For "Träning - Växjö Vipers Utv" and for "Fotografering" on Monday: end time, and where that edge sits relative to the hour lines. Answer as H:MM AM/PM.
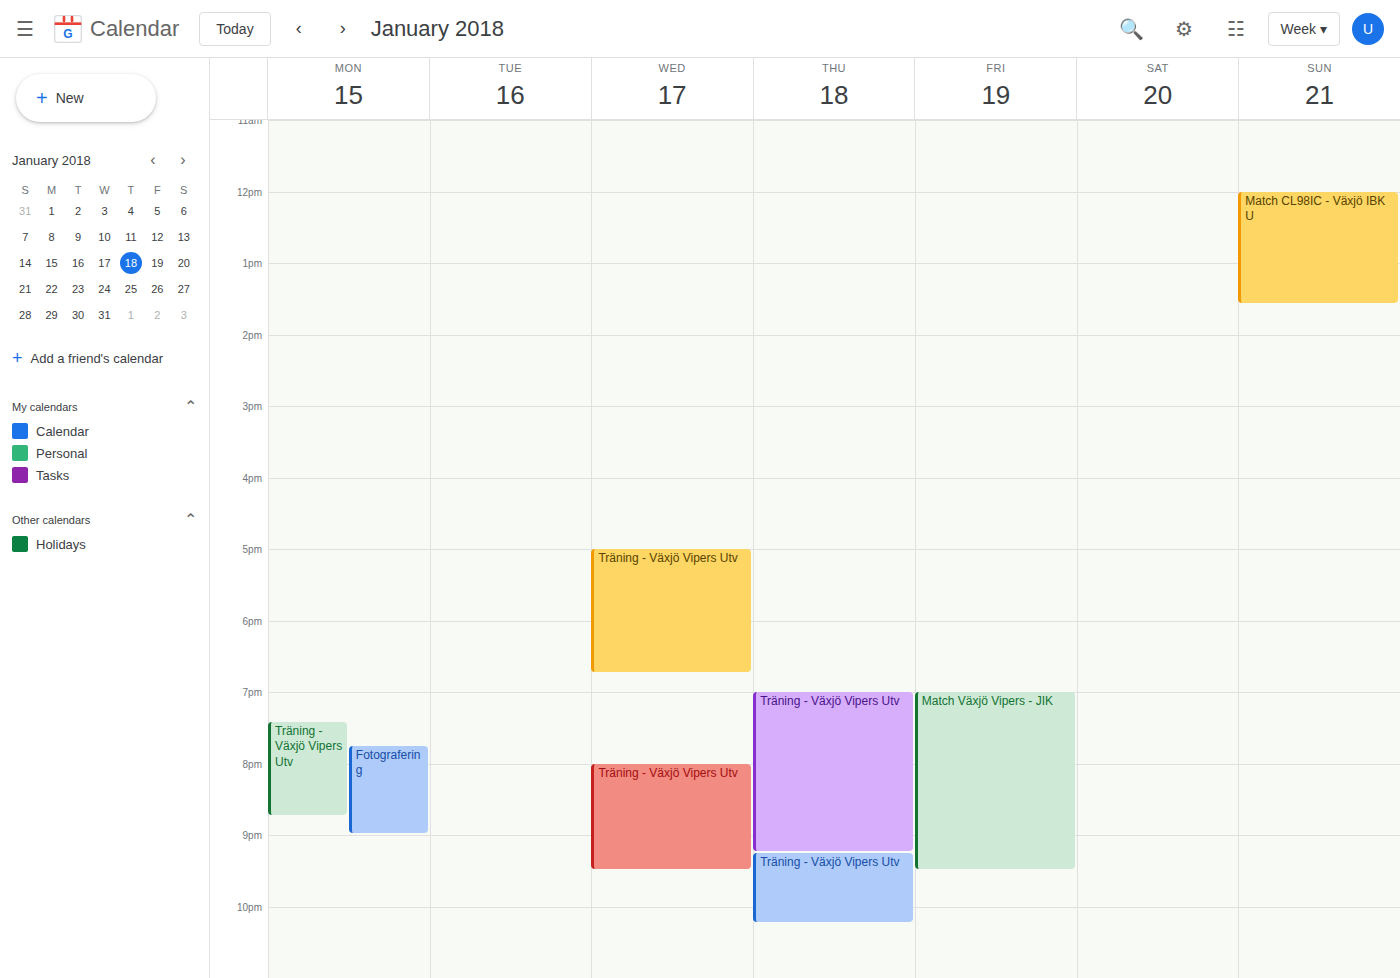
"Träning - Växjö Vipers Utv": 8:45 PM, neither: three quarters of the way from the 8 PM line to the 9 PM line. "Fotografering": 9:00 PM, exactly on the 9 PM line.